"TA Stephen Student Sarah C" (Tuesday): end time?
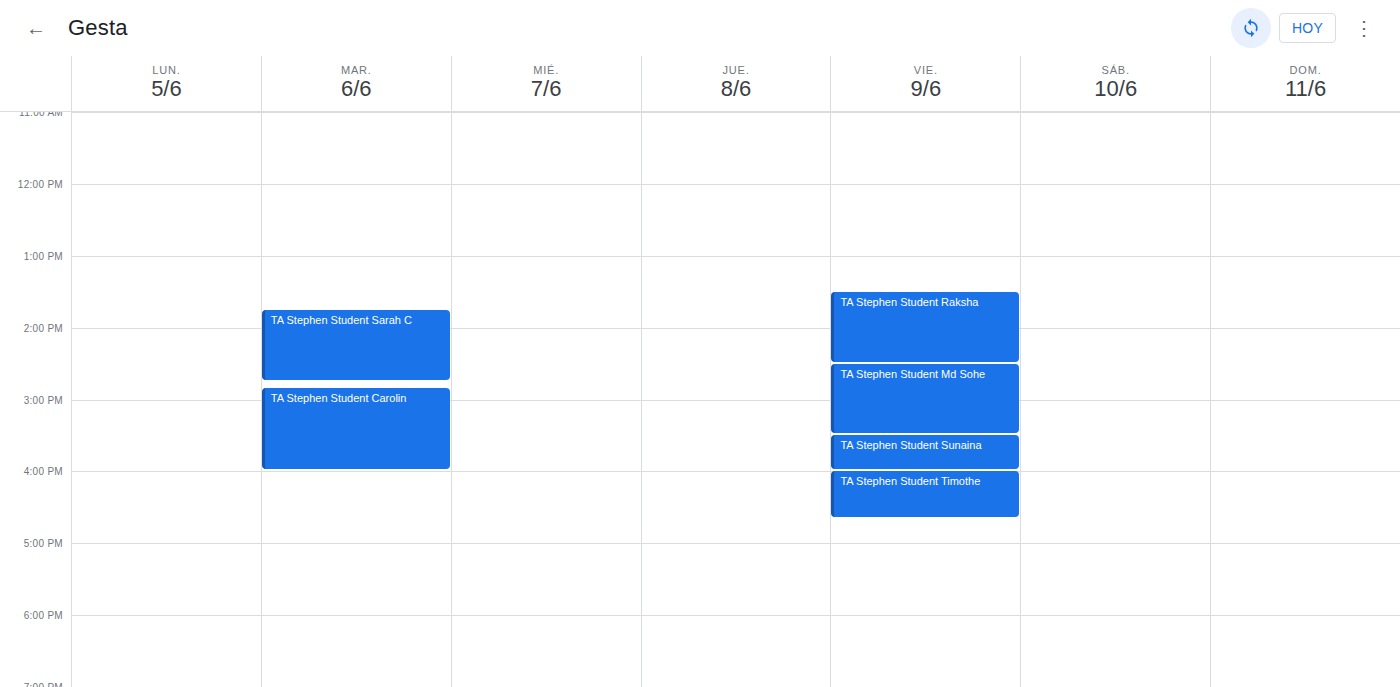
2:45 PM